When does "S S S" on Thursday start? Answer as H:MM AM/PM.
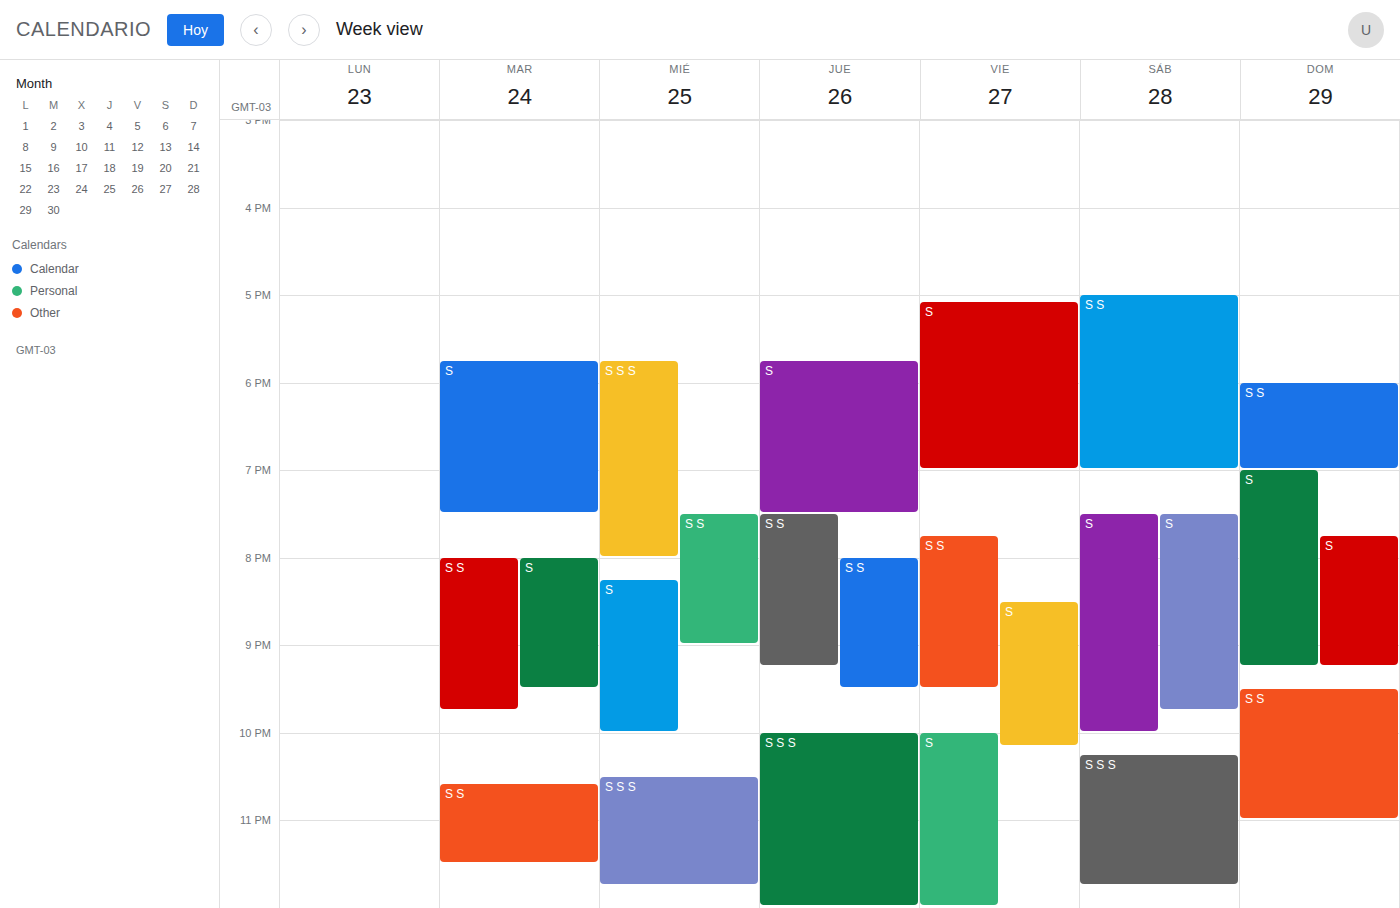
10:00 PM